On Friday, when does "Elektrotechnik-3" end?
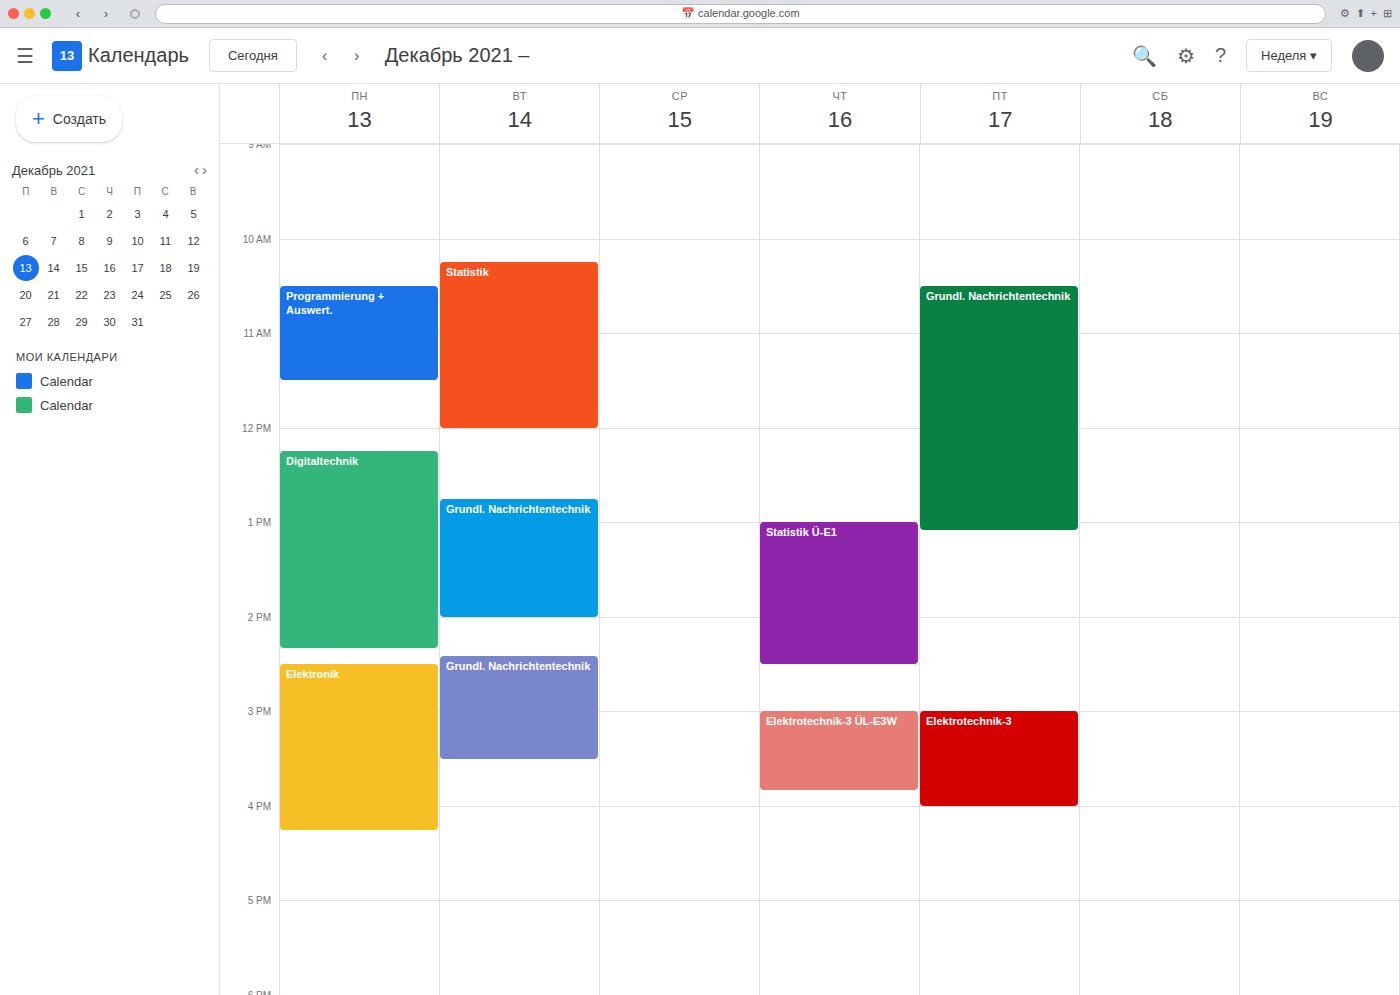
4:00 PM